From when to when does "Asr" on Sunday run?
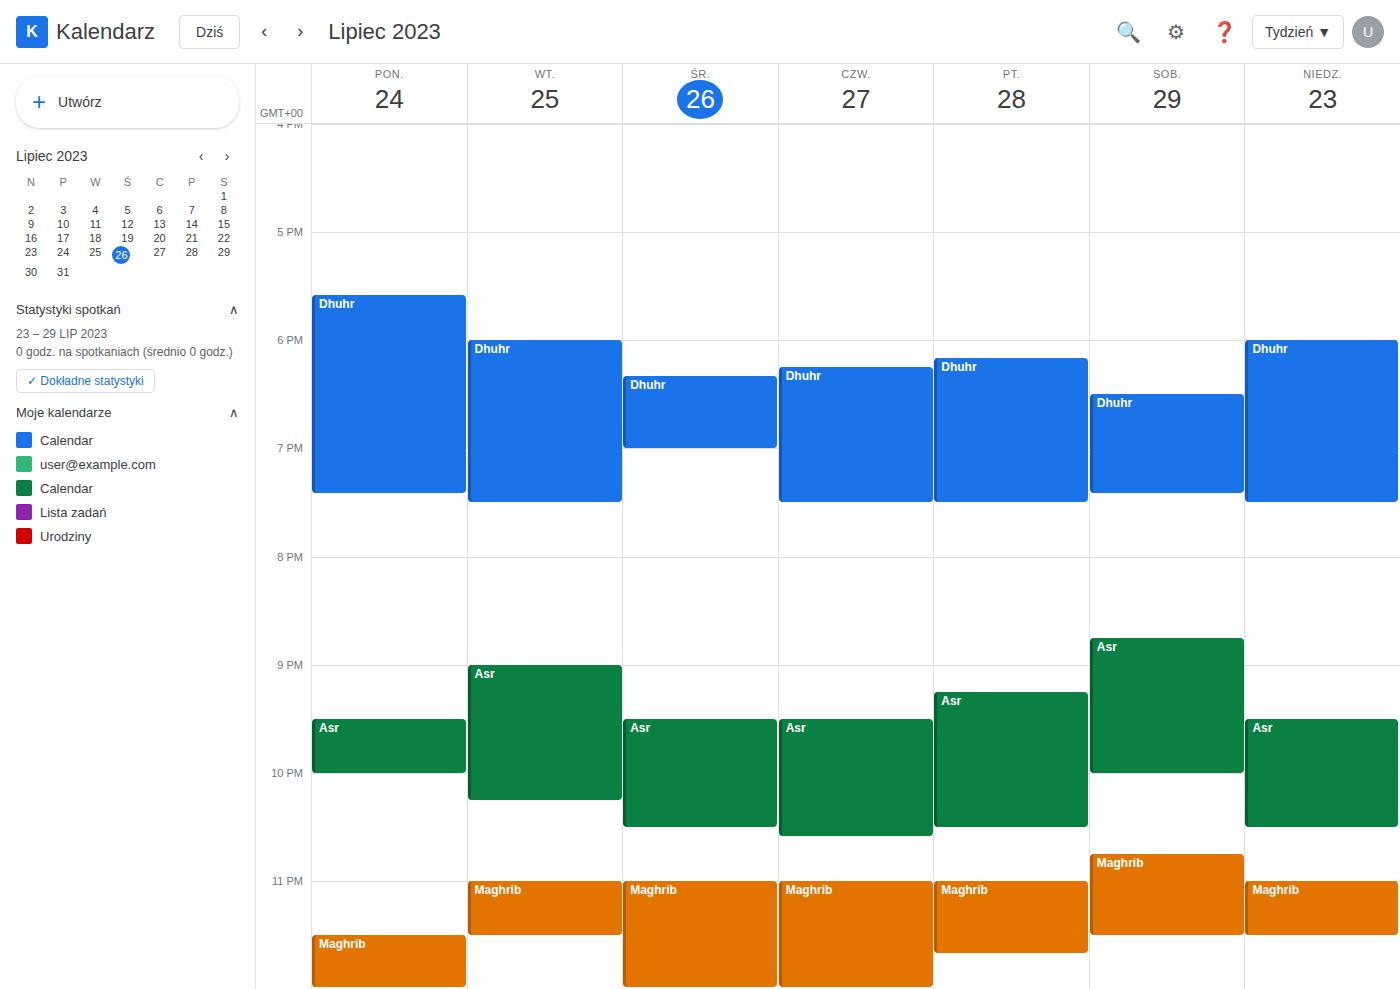
9:30 PM to 10:30 PM